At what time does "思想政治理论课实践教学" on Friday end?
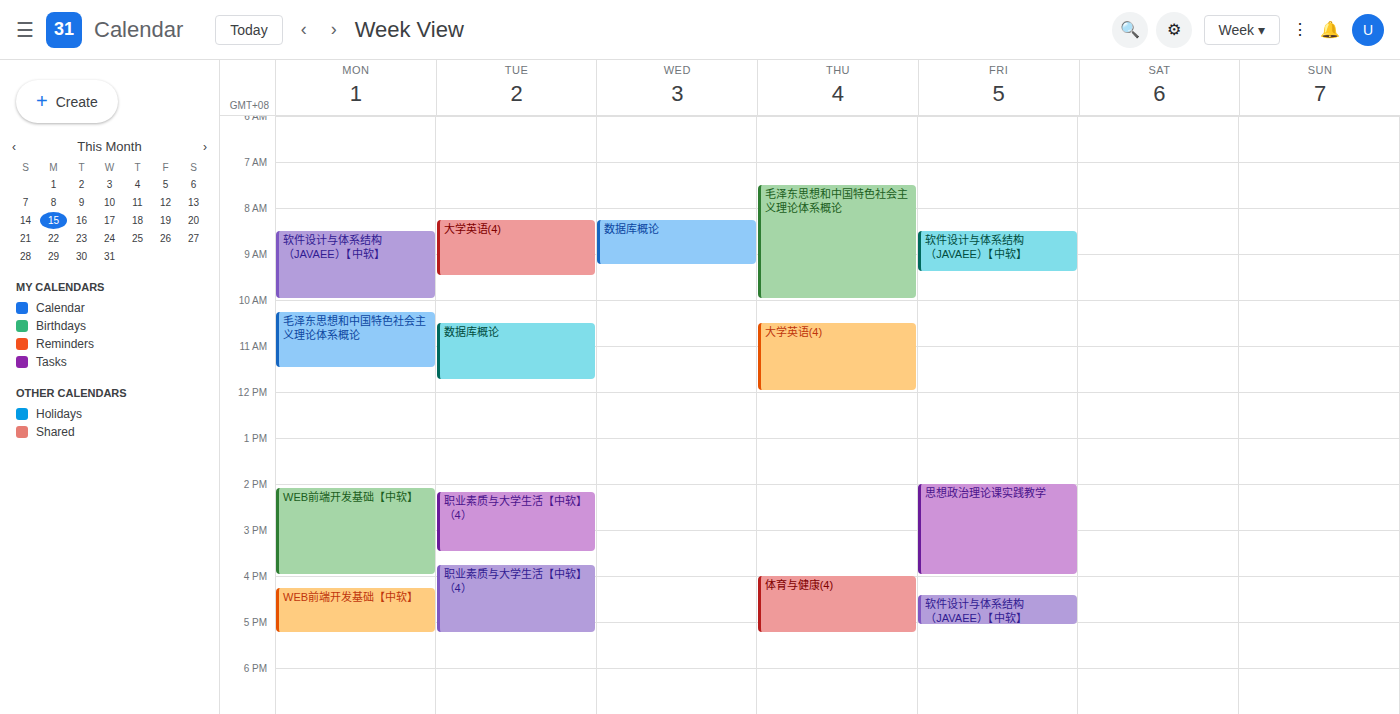
4:00 PM